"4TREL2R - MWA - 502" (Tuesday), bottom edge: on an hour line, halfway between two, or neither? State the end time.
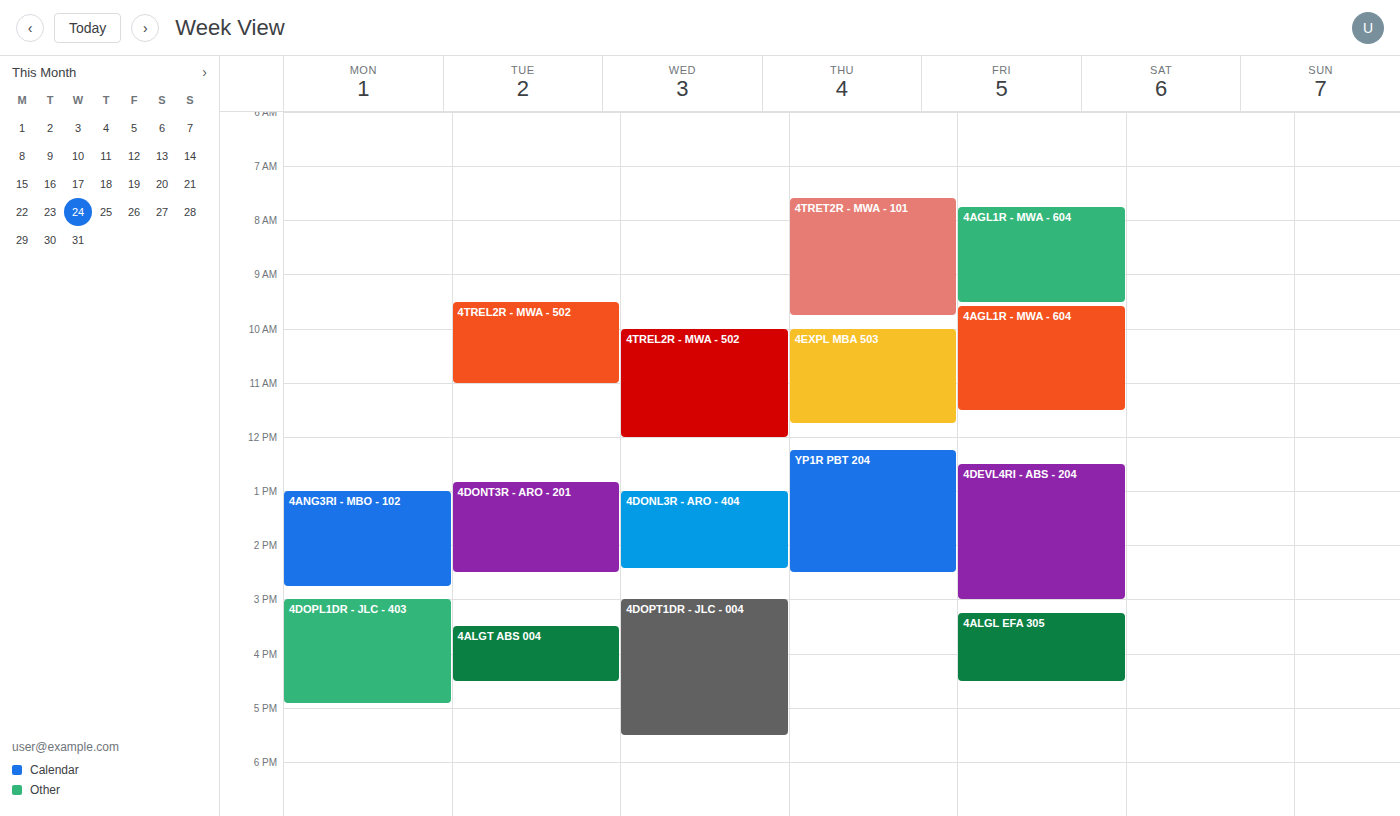
11:00 AM -- exactly on the 11 AM line.